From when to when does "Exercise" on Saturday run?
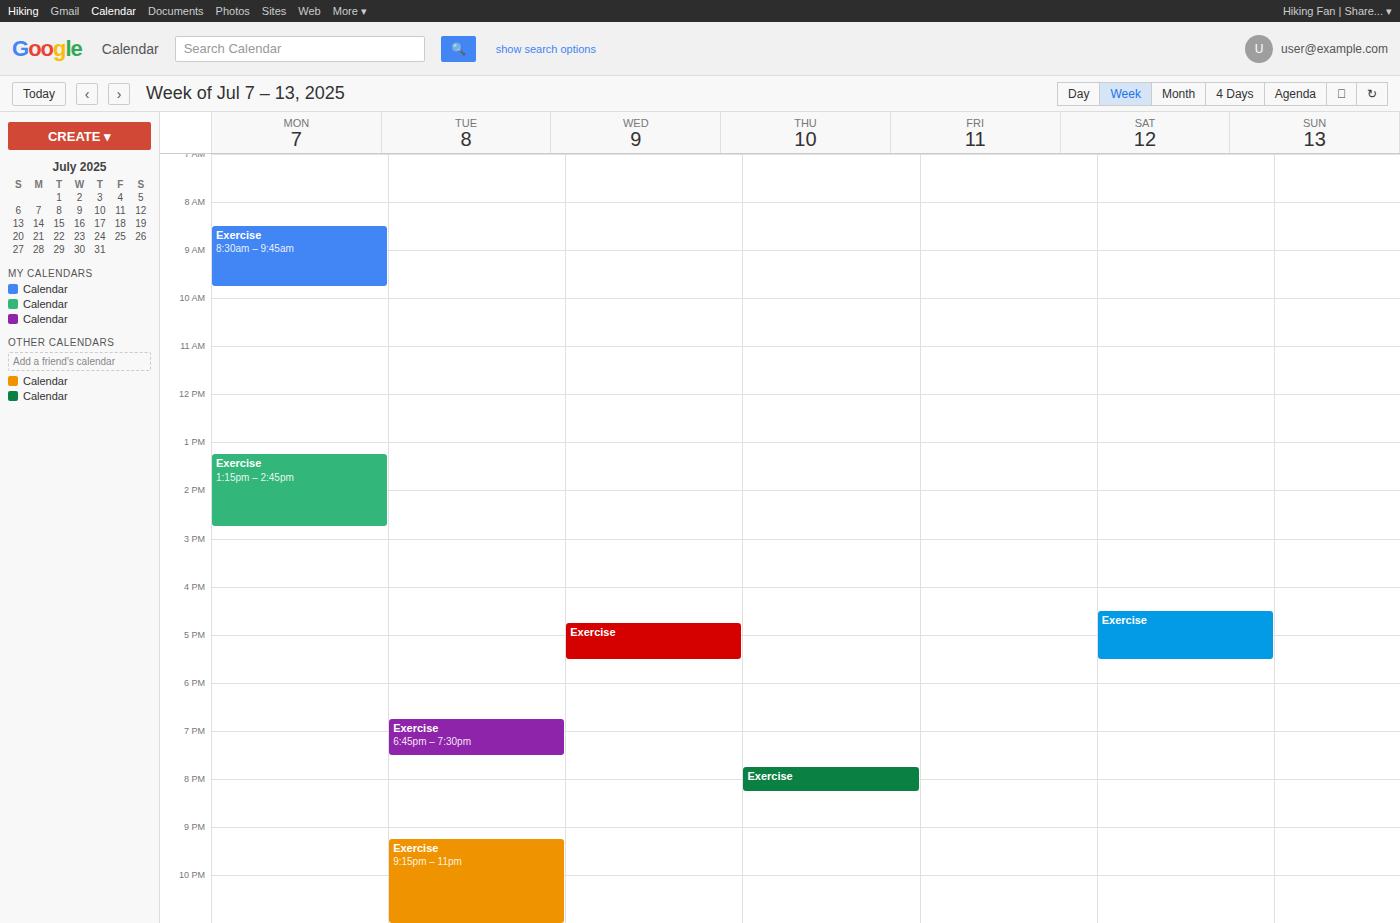
4:30 PM to 5:30 PM